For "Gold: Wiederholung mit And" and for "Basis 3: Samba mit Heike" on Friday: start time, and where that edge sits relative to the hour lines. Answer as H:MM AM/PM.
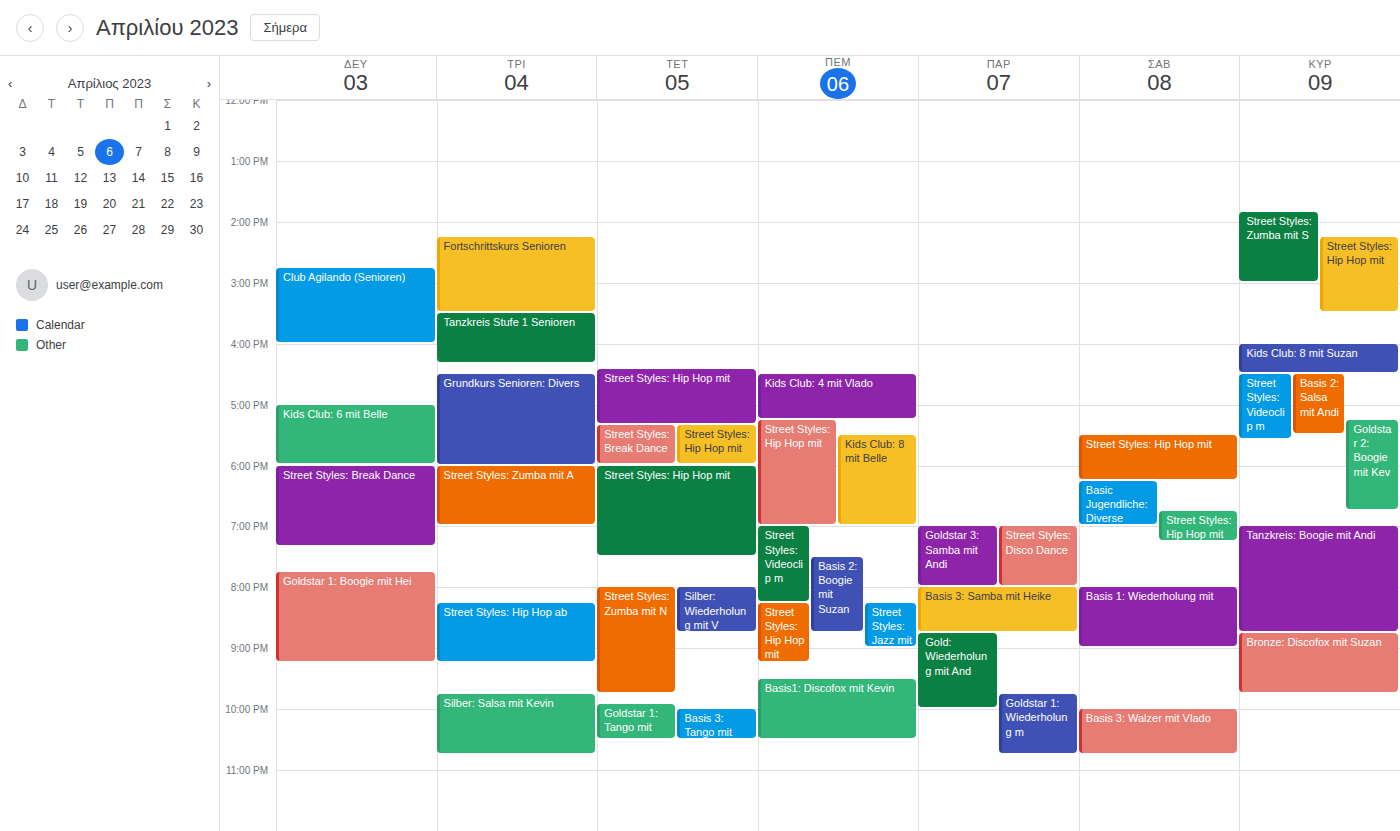
"Gold: Wiederholung mit And": 8:45 PM, neither: three quarters of the way from the 8 PM line to the 9 PM line. "Basis 3: Samba mit Heike": 8:00 PM, exactly on the 8 PM line.